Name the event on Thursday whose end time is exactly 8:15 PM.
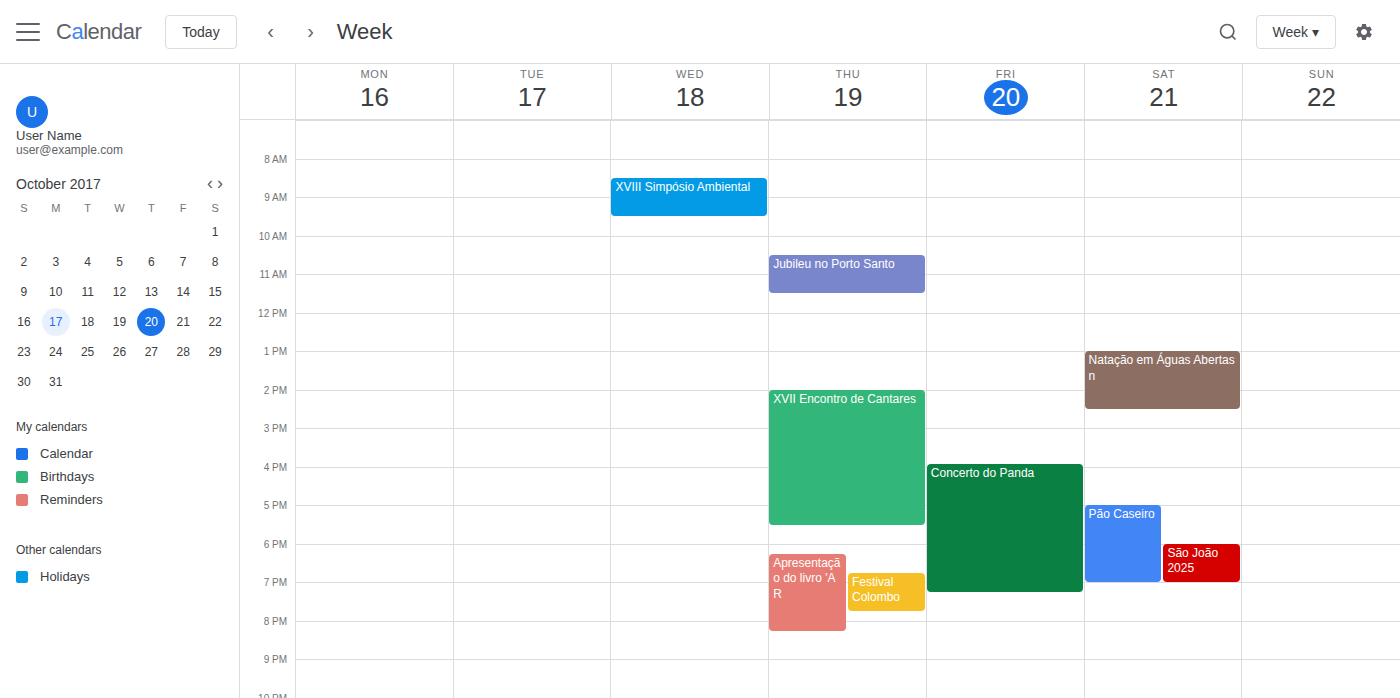
"Apresentação do livro 'A R"